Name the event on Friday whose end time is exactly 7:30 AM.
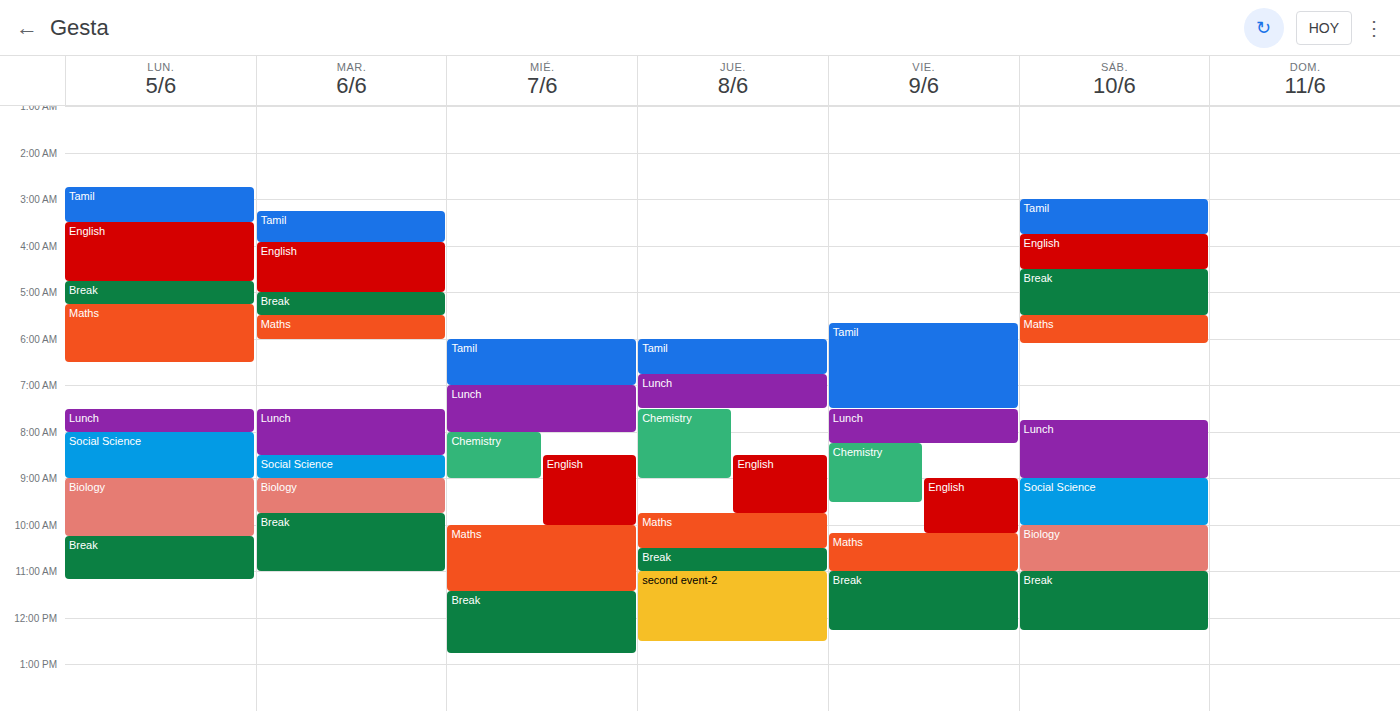
"Tamil"